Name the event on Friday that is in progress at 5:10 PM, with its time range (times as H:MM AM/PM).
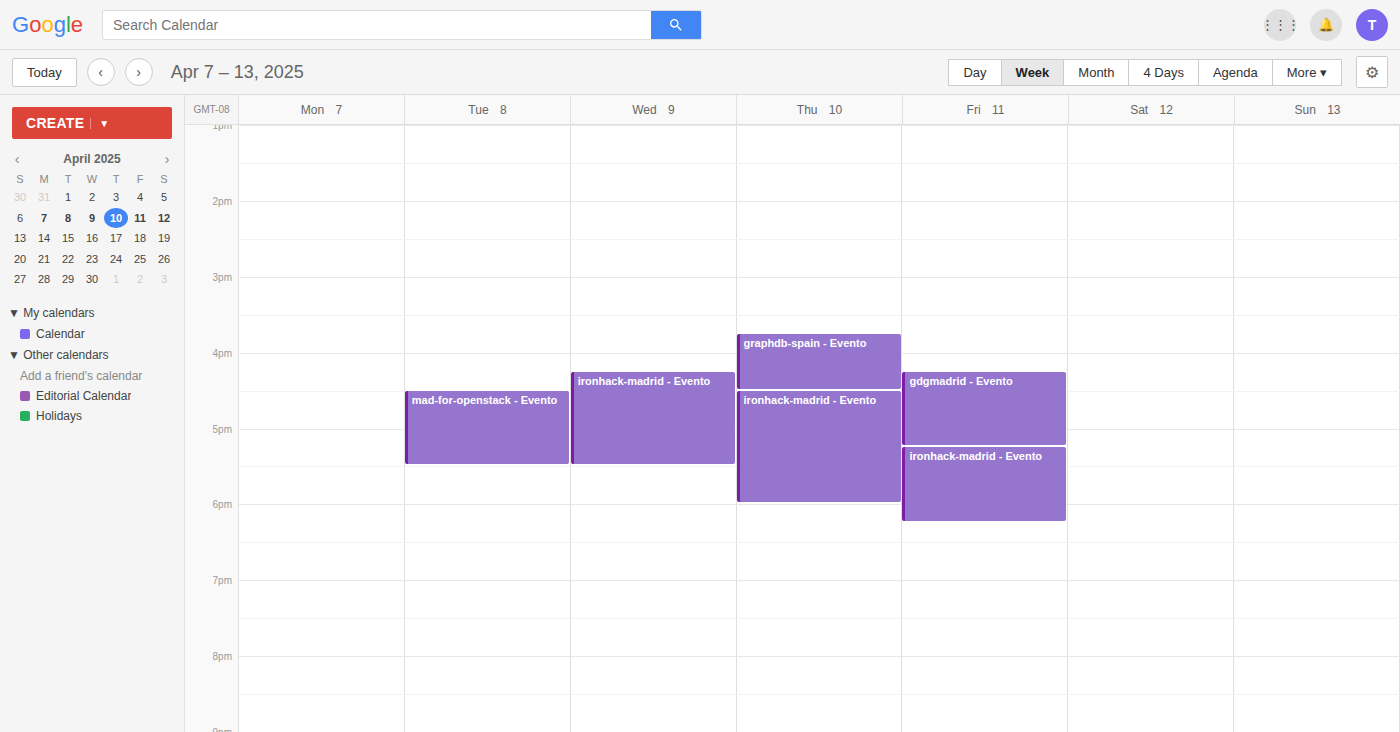
"gdgmadrid - Evento", 4:15 PM to 5:15 PM